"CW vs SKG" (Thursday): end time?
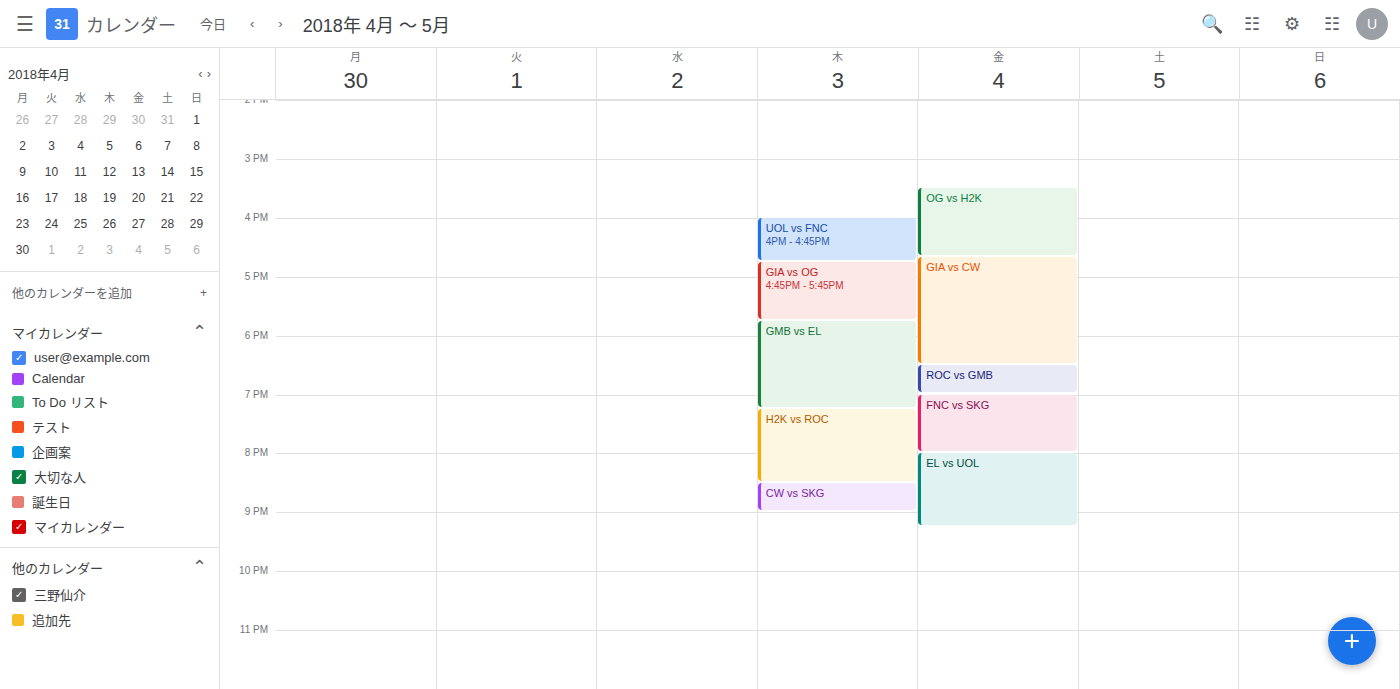
9:00 PM